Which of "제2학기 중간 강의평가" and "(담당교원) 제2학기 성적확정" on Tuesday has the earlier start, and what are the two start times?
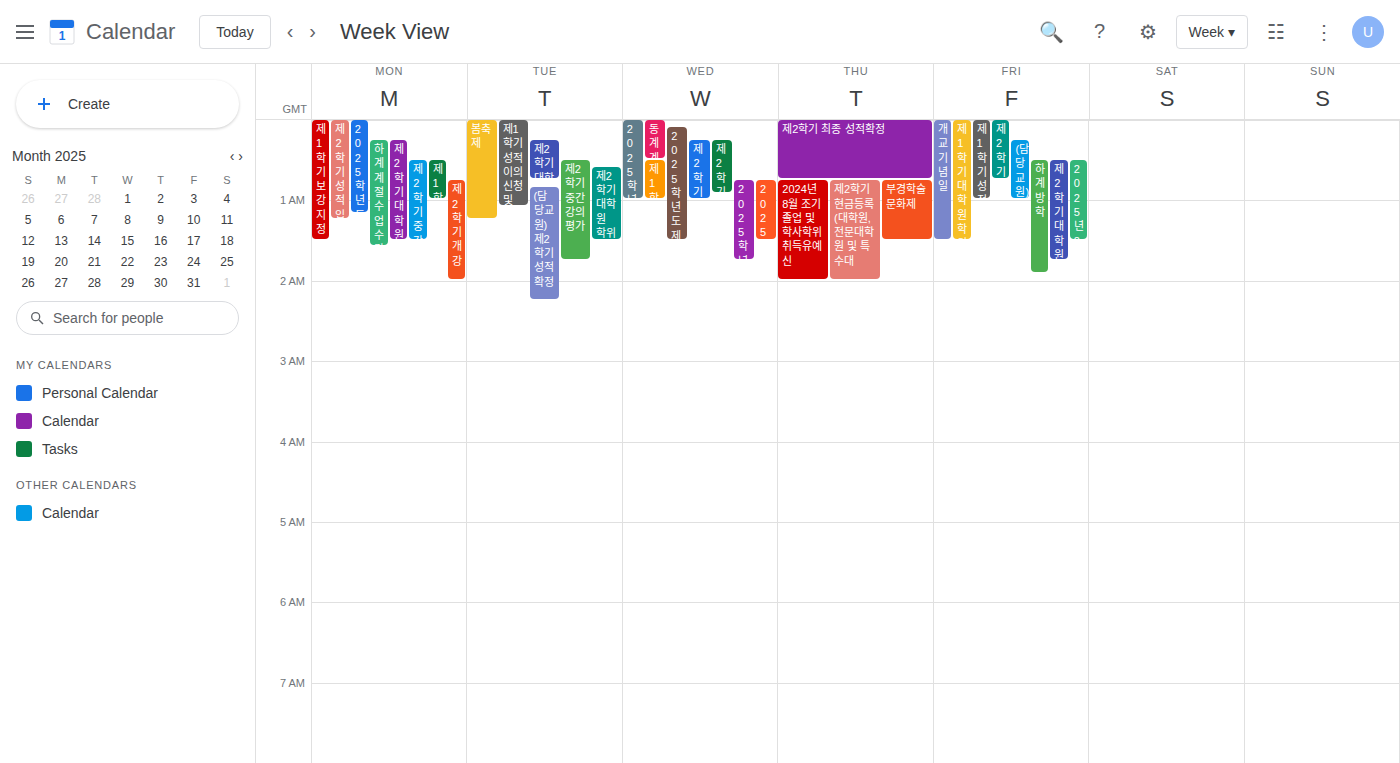
"제2학기 중간 강의평가" 00:30; "(담당교원) 제2학기 성적확정" 00:50.